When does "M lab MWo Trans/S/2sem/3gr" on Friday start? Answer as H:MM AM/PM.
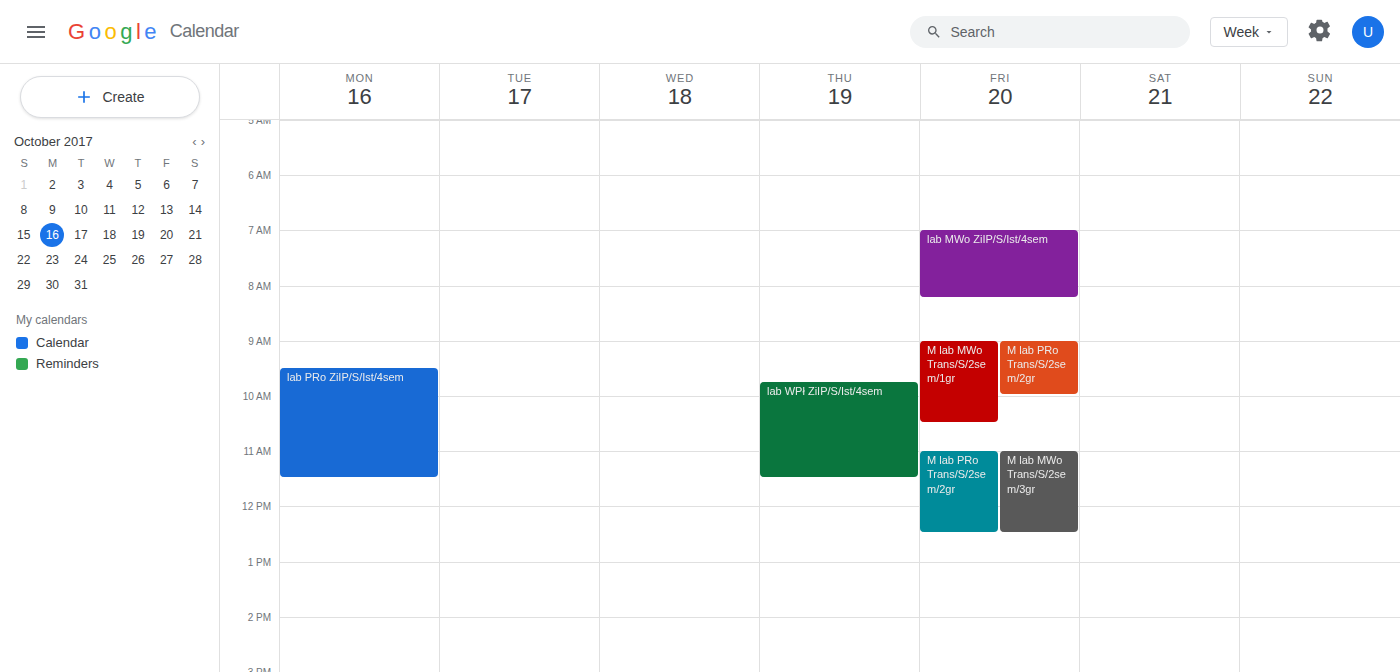
11:00 AM